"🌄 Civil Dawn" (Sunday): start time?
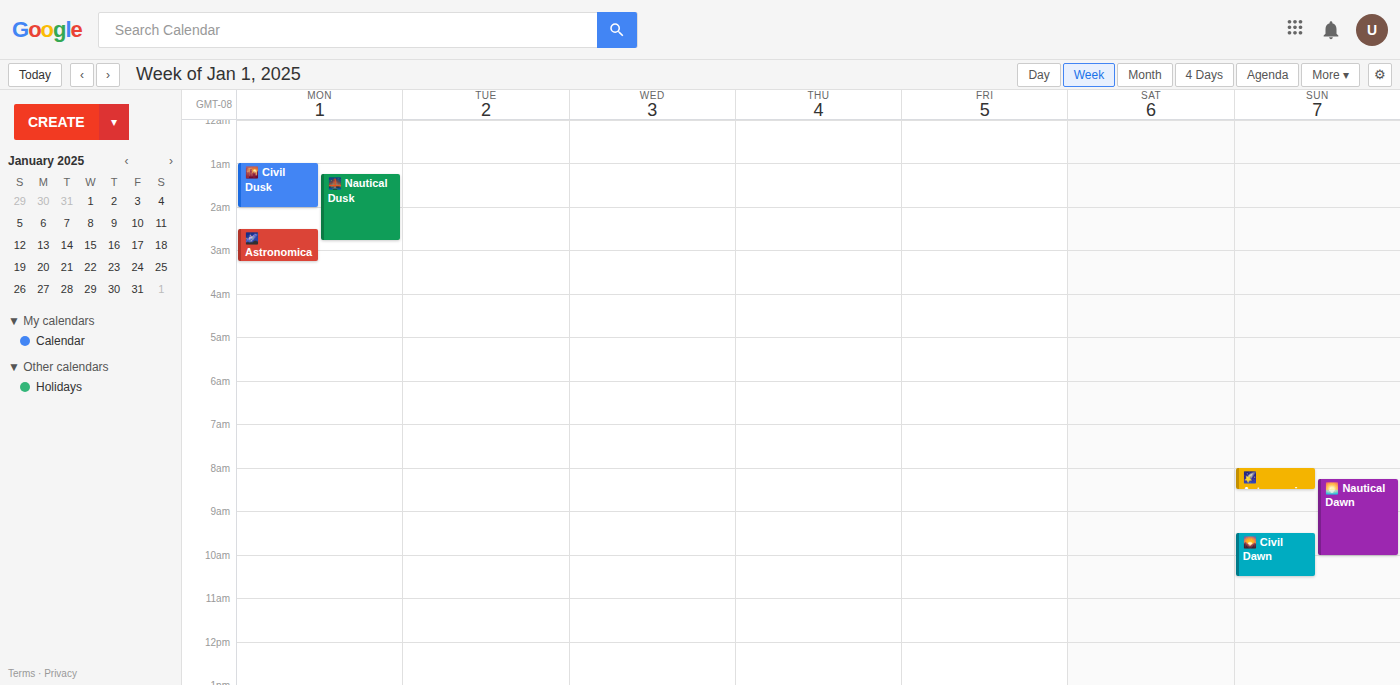
9:30 AM